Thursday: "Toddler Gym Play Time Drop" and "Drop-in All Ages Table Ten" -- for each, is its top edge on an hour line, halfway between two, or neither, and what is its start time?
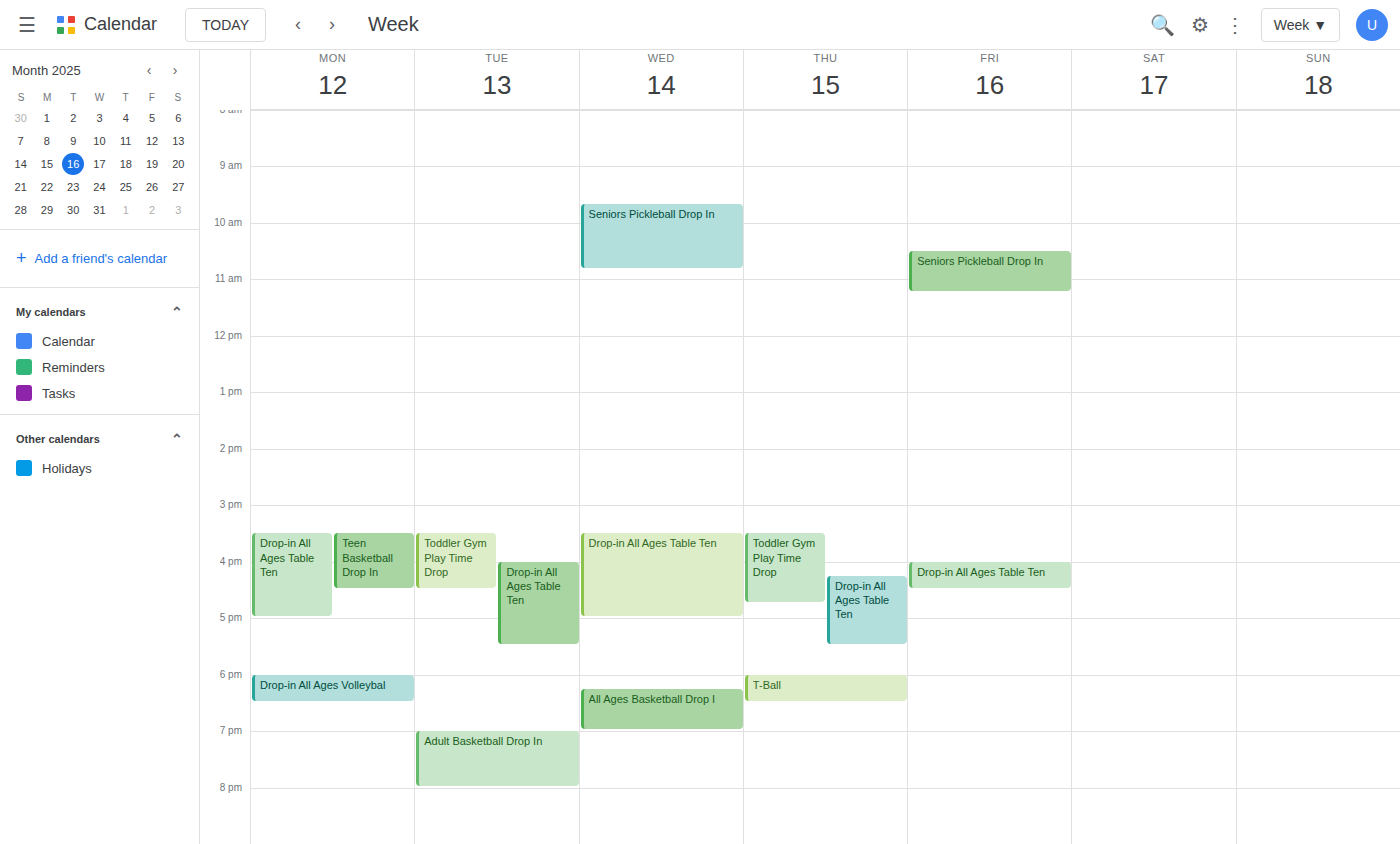
"Toddler Gym Play Time Drop": 3:30 PM, halfway between the 3 PM and 4 PM lines. "Drop-in All Ages Table Ten": 4:15 PM, neither: a quarter of the way from the 4 PM line to the 5 PM line.